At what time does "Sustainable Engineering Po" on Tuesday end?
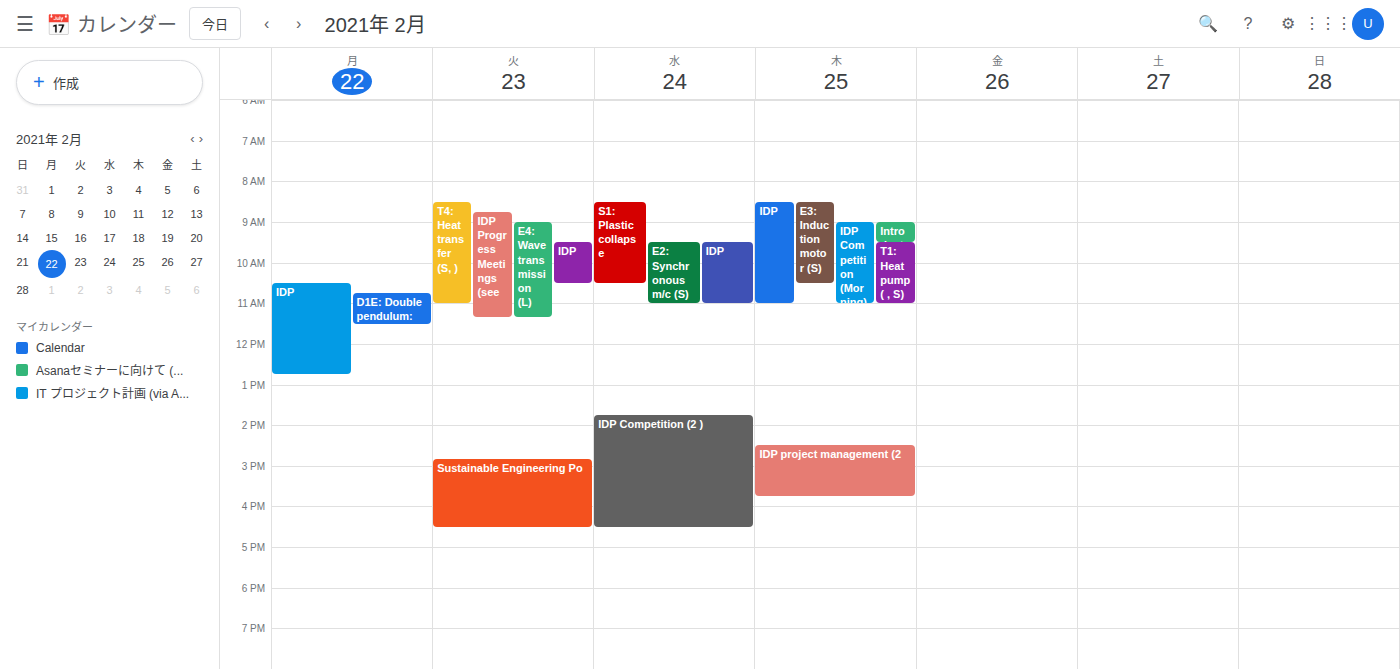
16:30